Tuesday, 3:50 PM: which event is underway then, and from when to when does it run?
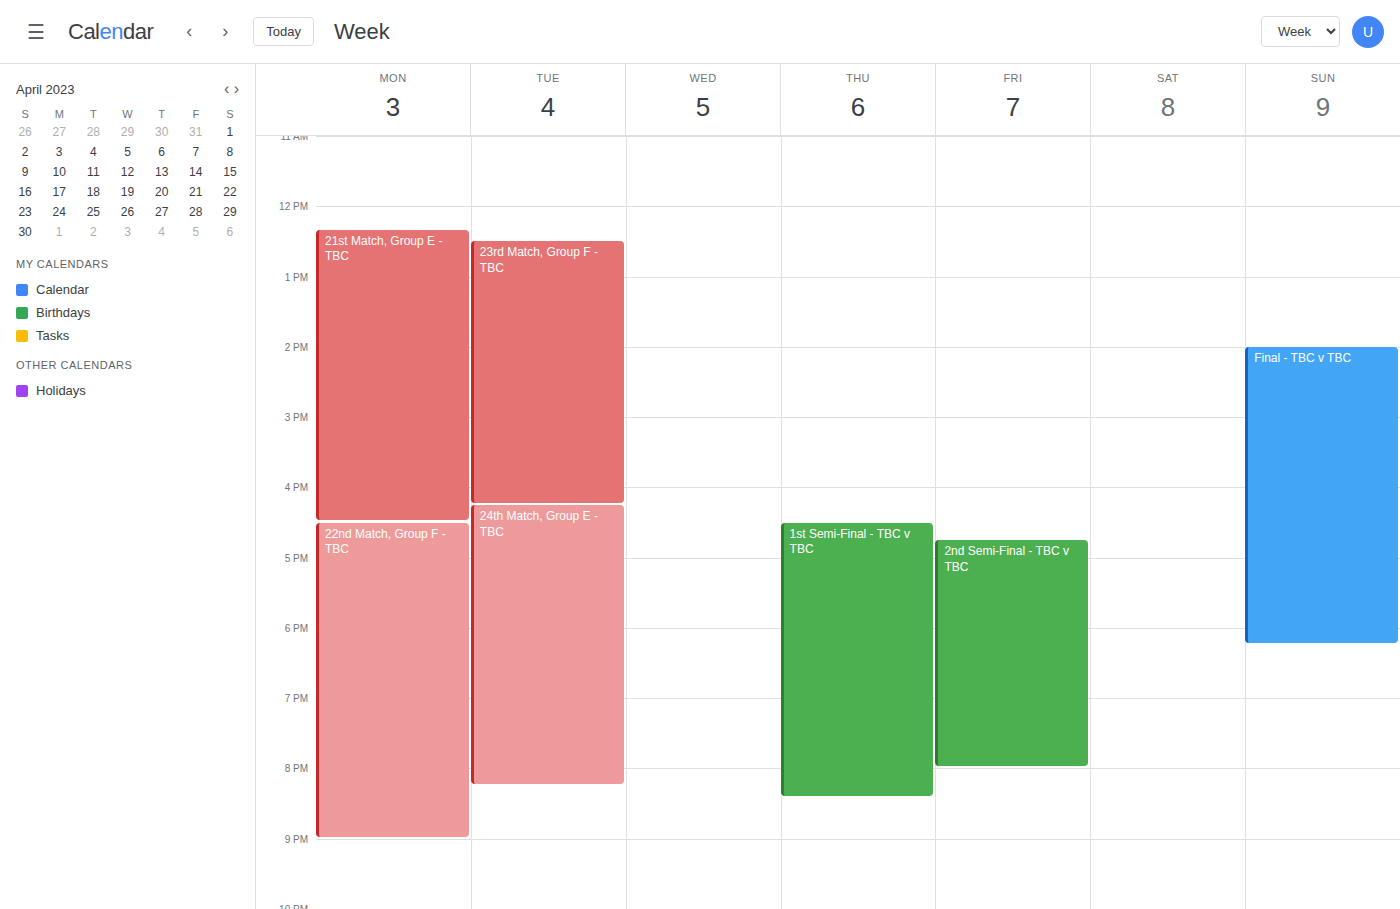
"23rd Match, Group F - TBC", 12:30 PM to 4:15 PM